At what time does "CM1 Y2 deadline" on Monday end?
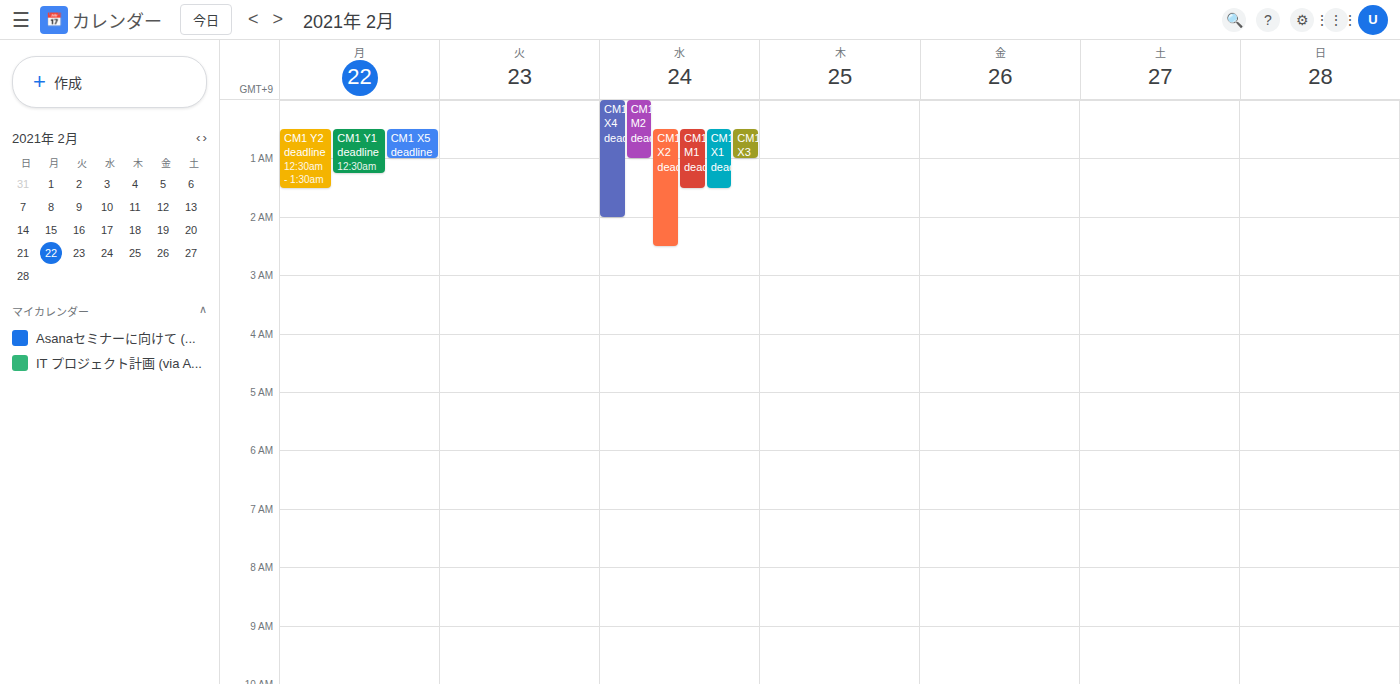
1:30 AM